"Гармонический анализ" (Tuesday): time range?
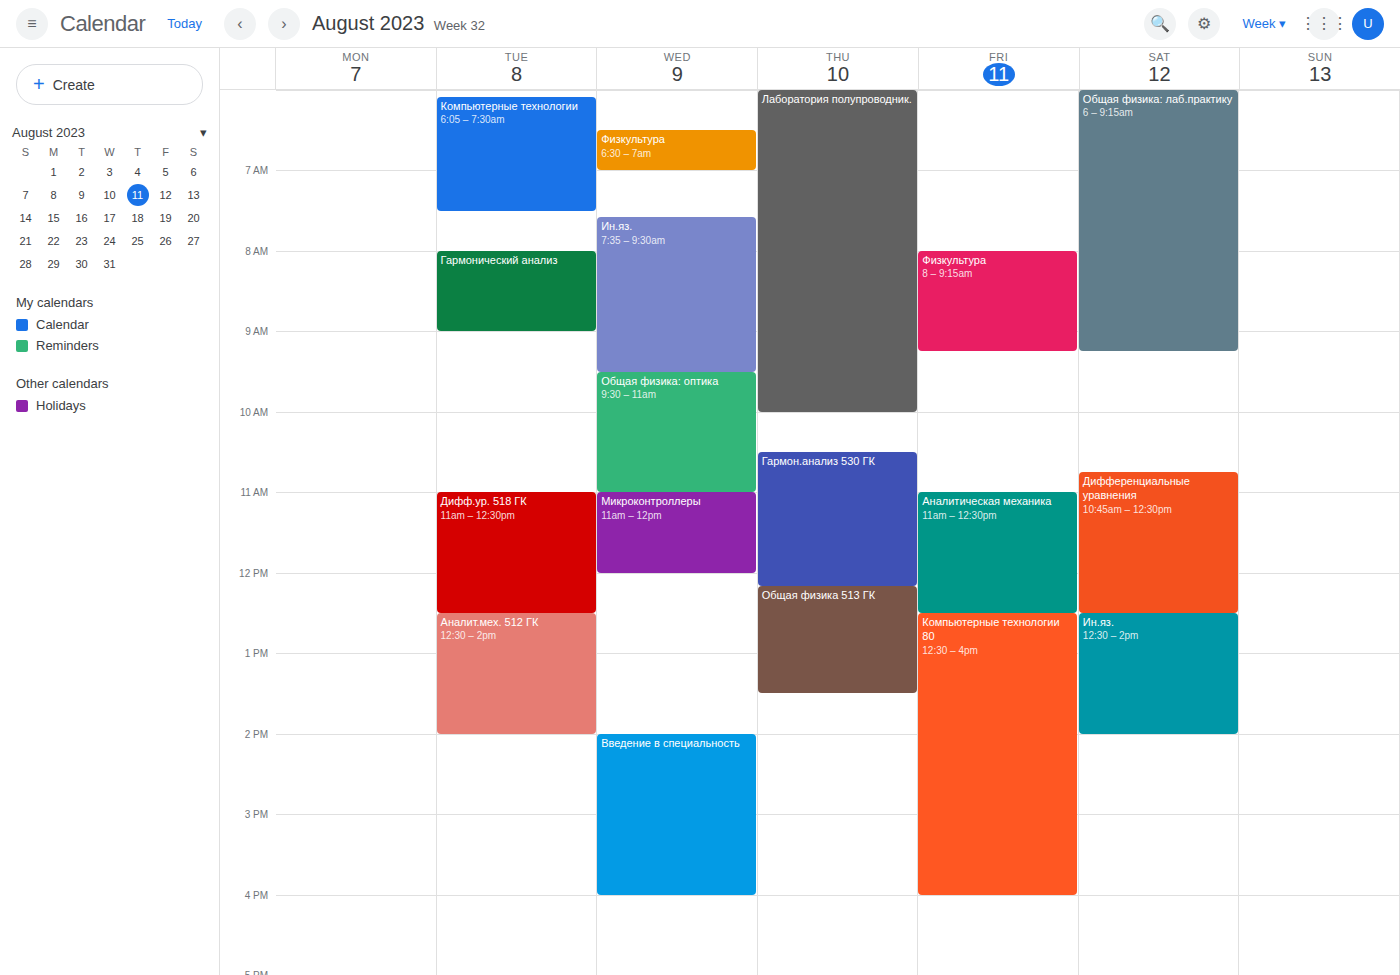
8:00 AM to 9:00 AM